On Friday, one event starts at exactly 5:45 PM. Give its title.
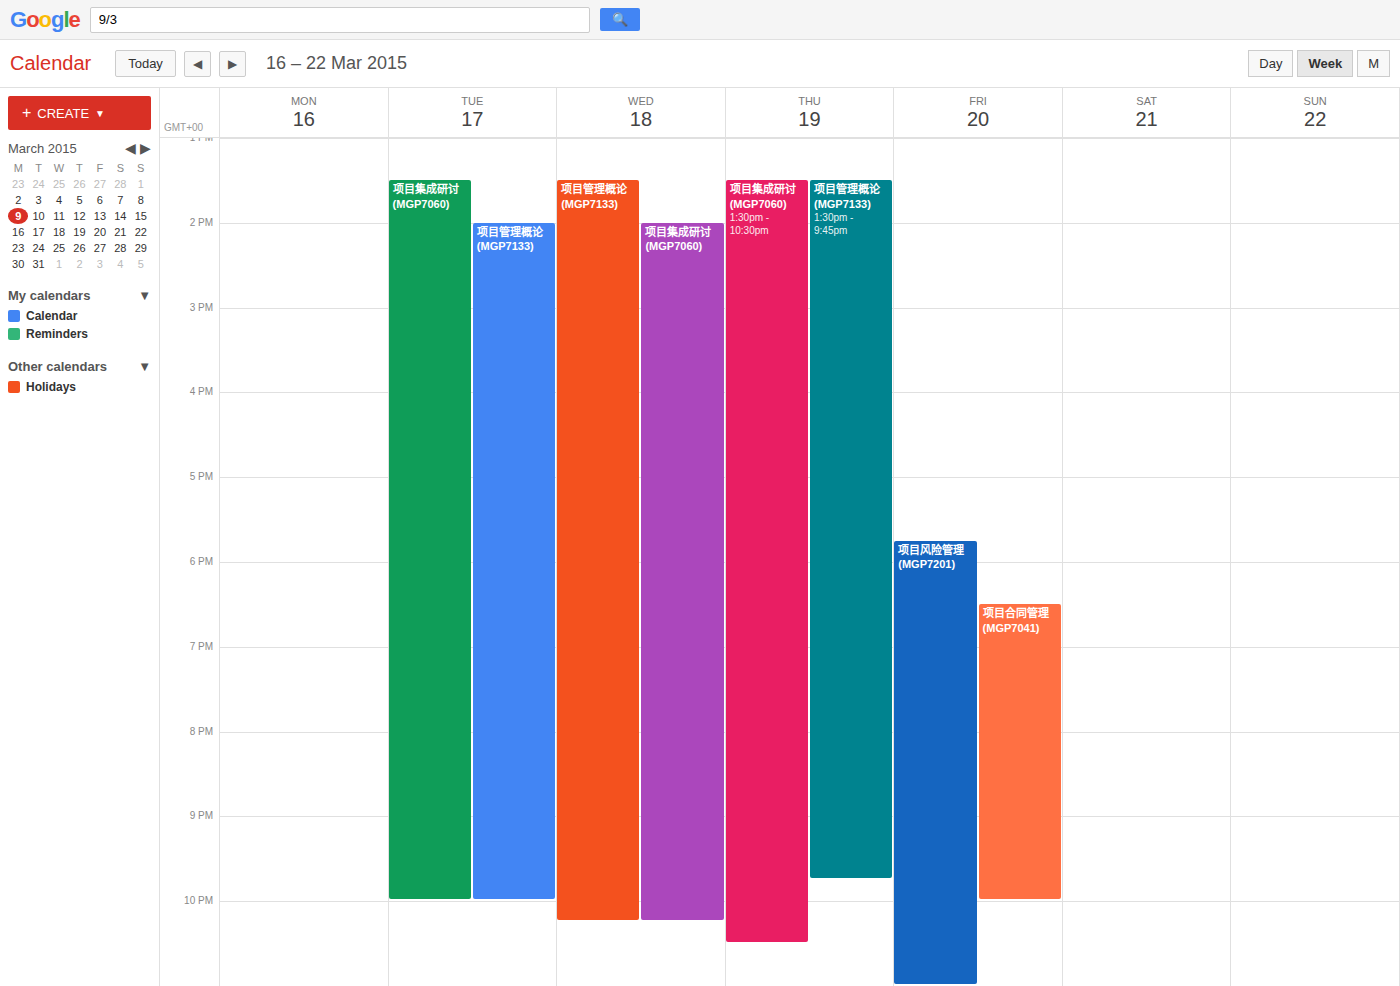
"项目风险管理 (MGP7201)"